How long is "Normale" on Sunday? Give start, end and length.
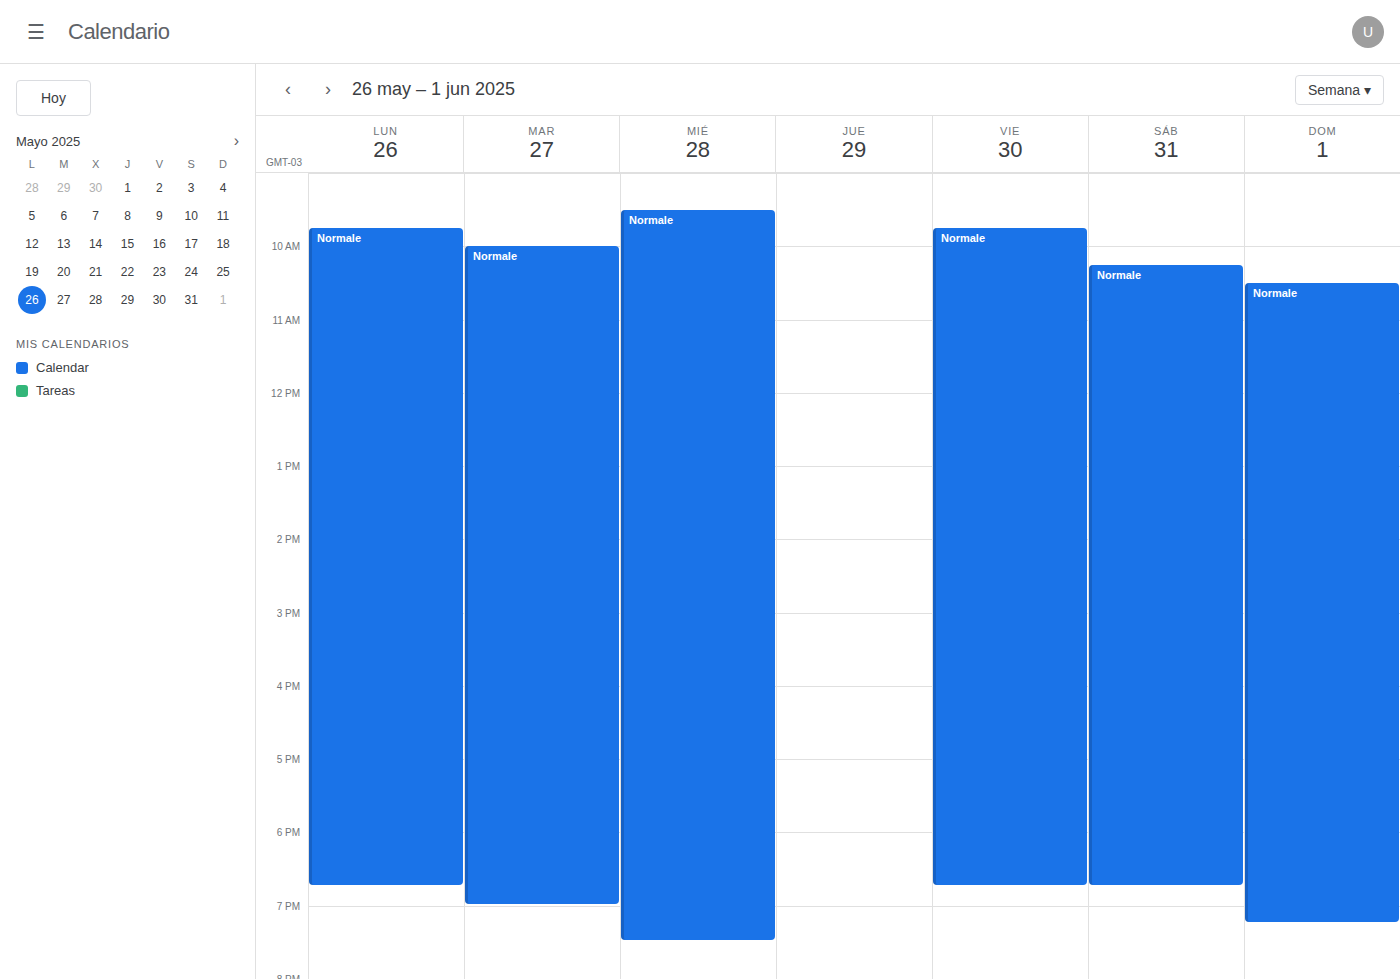
10:30 AM to 7:15 PM, 8 hours 45 minutes